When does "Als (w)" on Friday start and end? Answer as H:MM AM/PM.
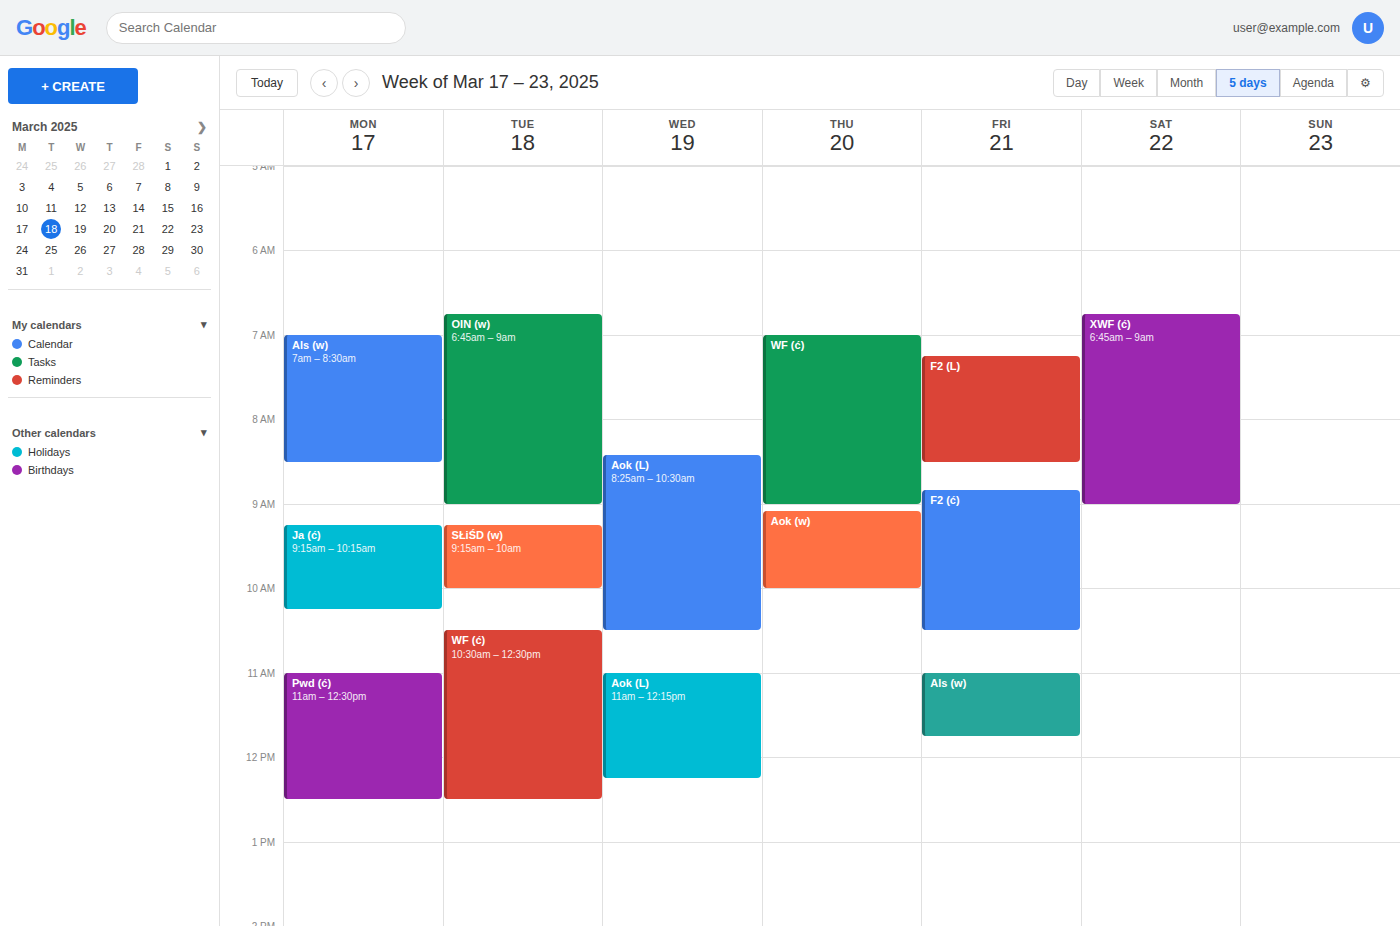
11:00 AM to 11:45 AM